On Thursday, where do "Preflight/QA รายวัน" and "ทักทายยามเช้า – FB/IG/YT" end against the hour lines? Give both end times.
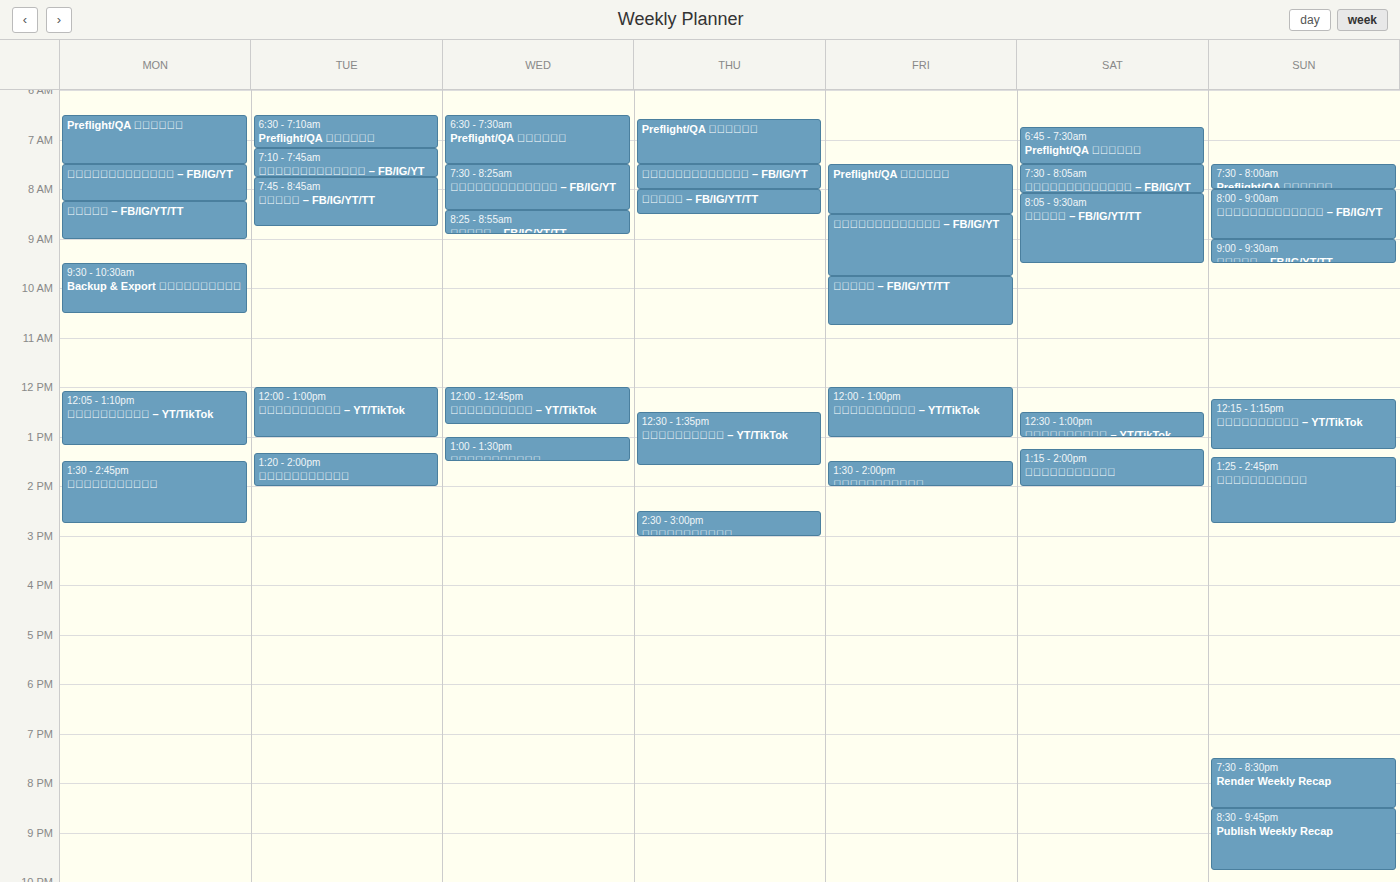
"Preflight/QA รายวัน": 7:30 AM, halfway between the 7 AM and 8 AM lines. "ทักทายยามเช้า – FB/IG/YT": 8:00 AM, exactly on the 8 AM line.